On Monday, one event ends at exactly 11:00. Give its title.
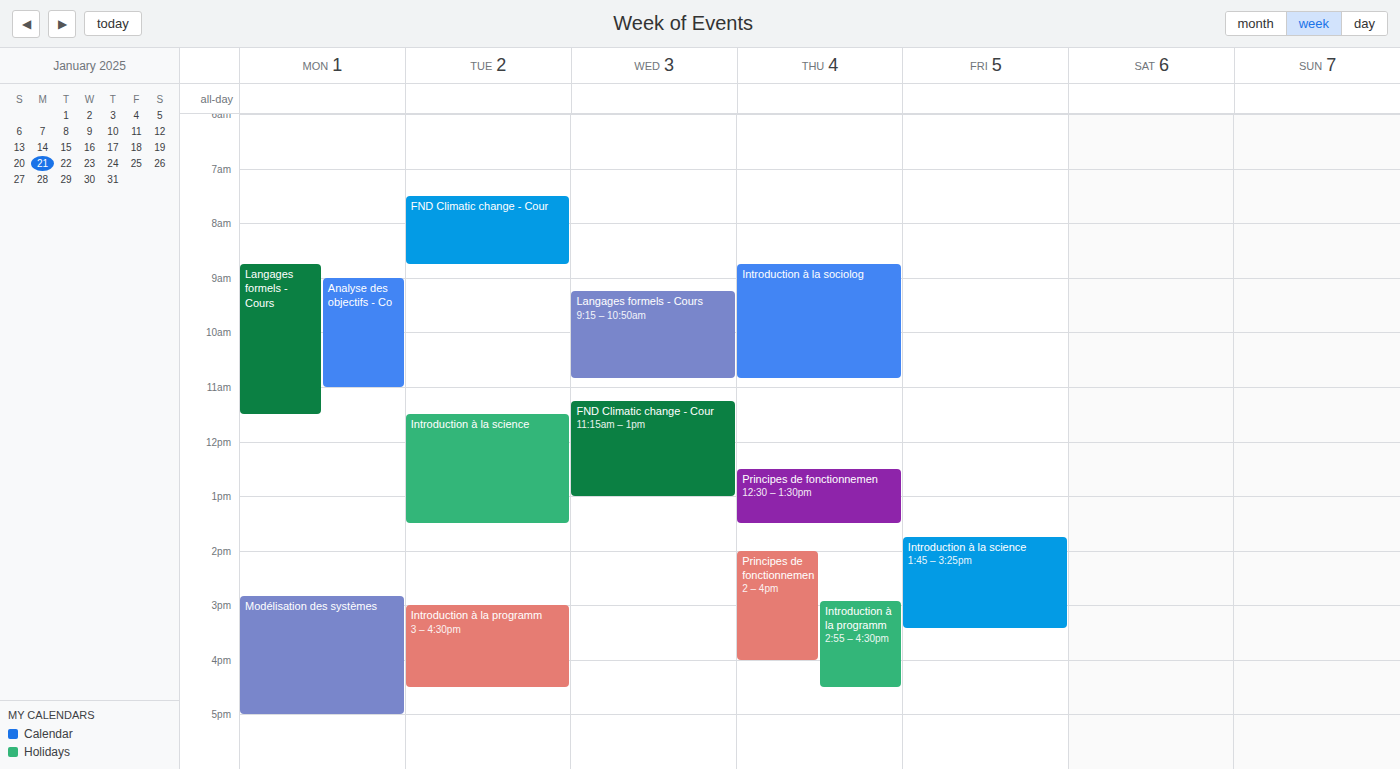
"Analyse des objectifs - Co"